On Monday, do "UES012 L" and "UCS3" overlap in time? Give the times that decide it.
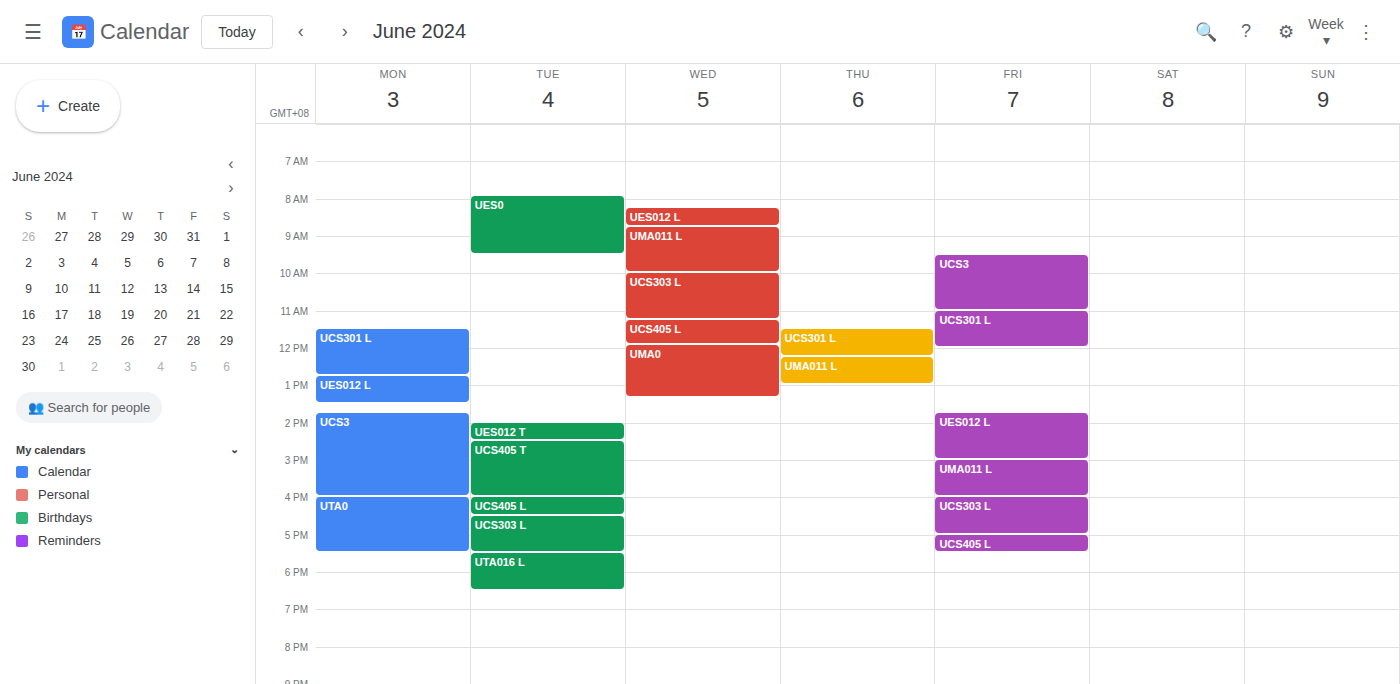
"UES012 L" ends at 1:30 PM and "UCS3" starts at 1:45 PM -- no overlap.